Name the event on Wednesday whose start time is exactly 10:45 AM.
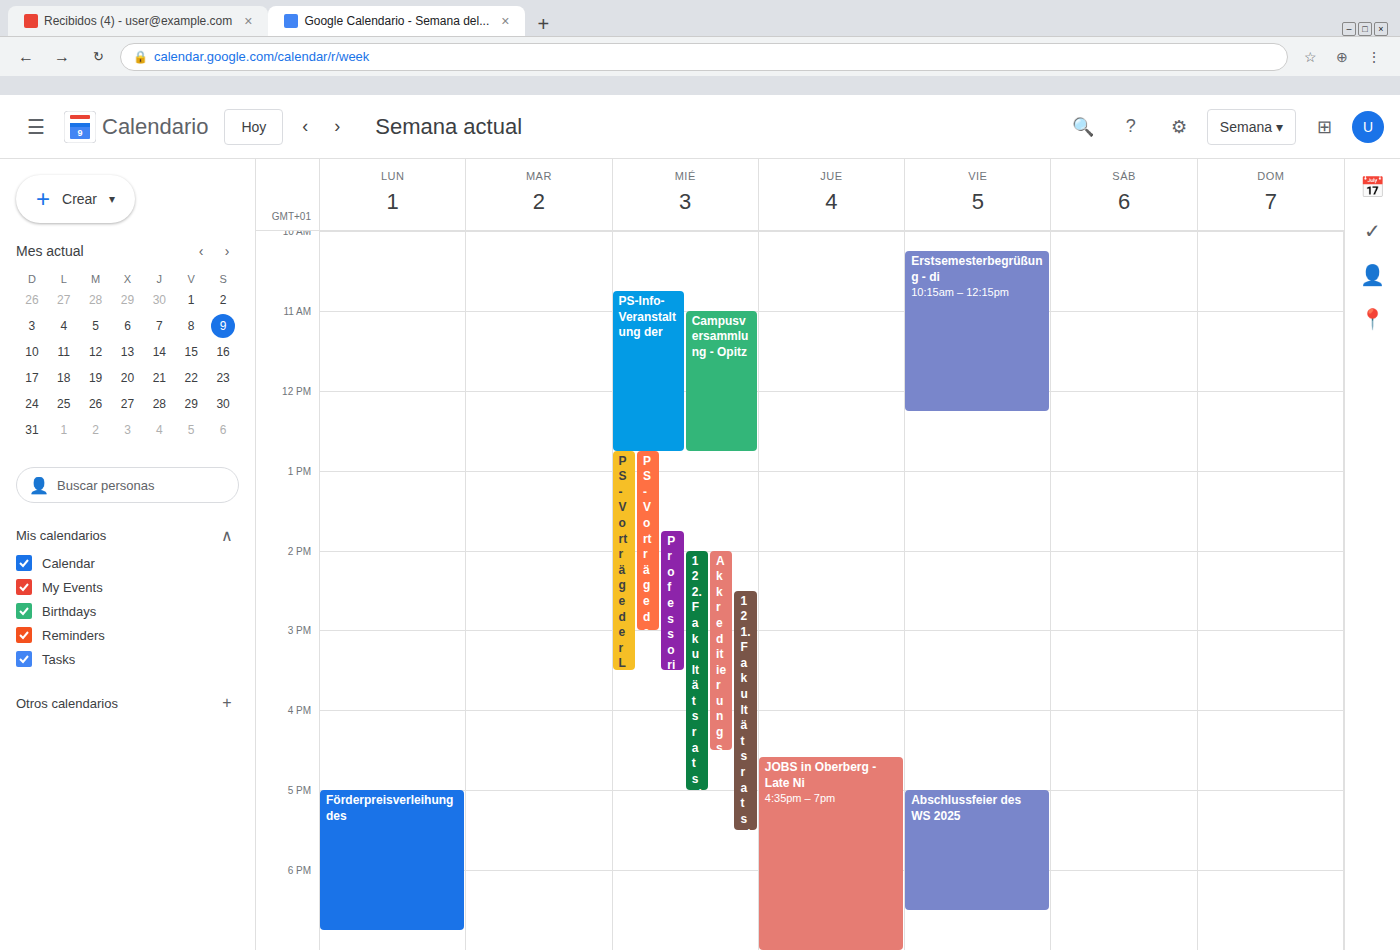
"PS-Info-Veranstaltung der"